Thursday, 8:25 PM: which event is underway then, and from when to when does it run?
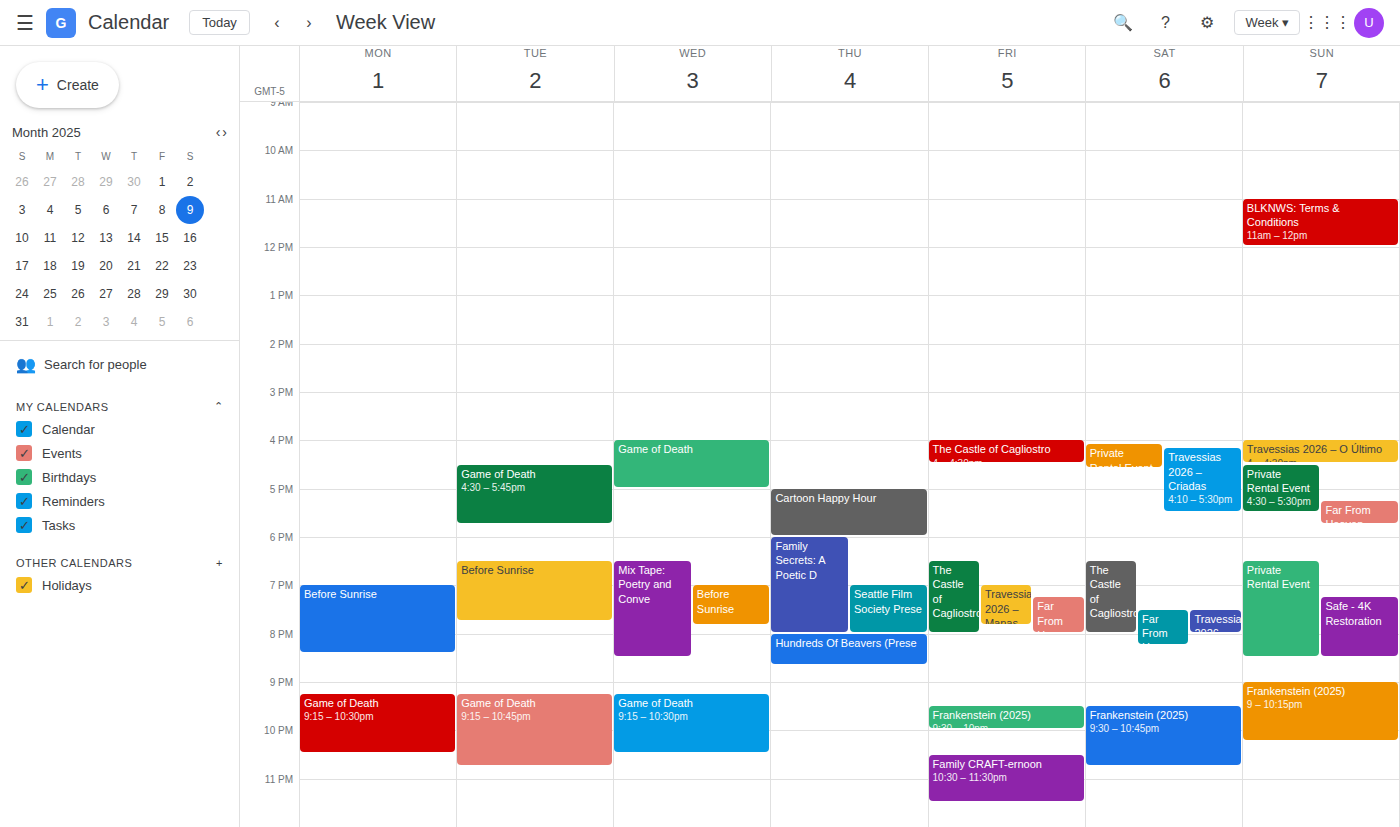
"Hundreds Of Beavers (Prese", 8:00 PM to 8:40 PM